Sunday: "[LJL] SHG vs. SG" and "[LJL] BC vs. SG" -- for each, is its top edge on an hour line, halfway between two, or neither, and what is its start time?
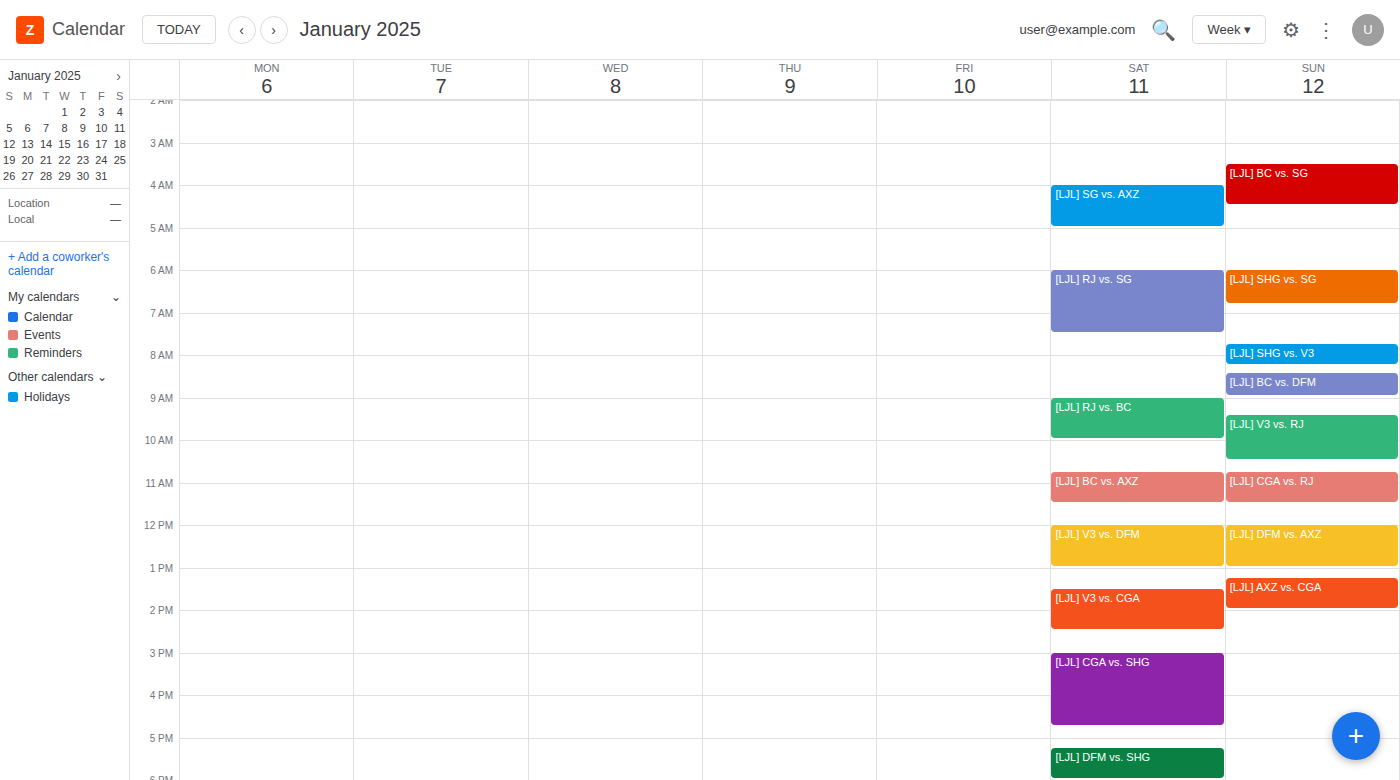
"[LJL] SHG vs. SG": 6:00 AM, exactly on the 6 AM line. "[LJL] BC vs. SG": 3:30 AM, halfway between the 3 AM and 4 AM lines.